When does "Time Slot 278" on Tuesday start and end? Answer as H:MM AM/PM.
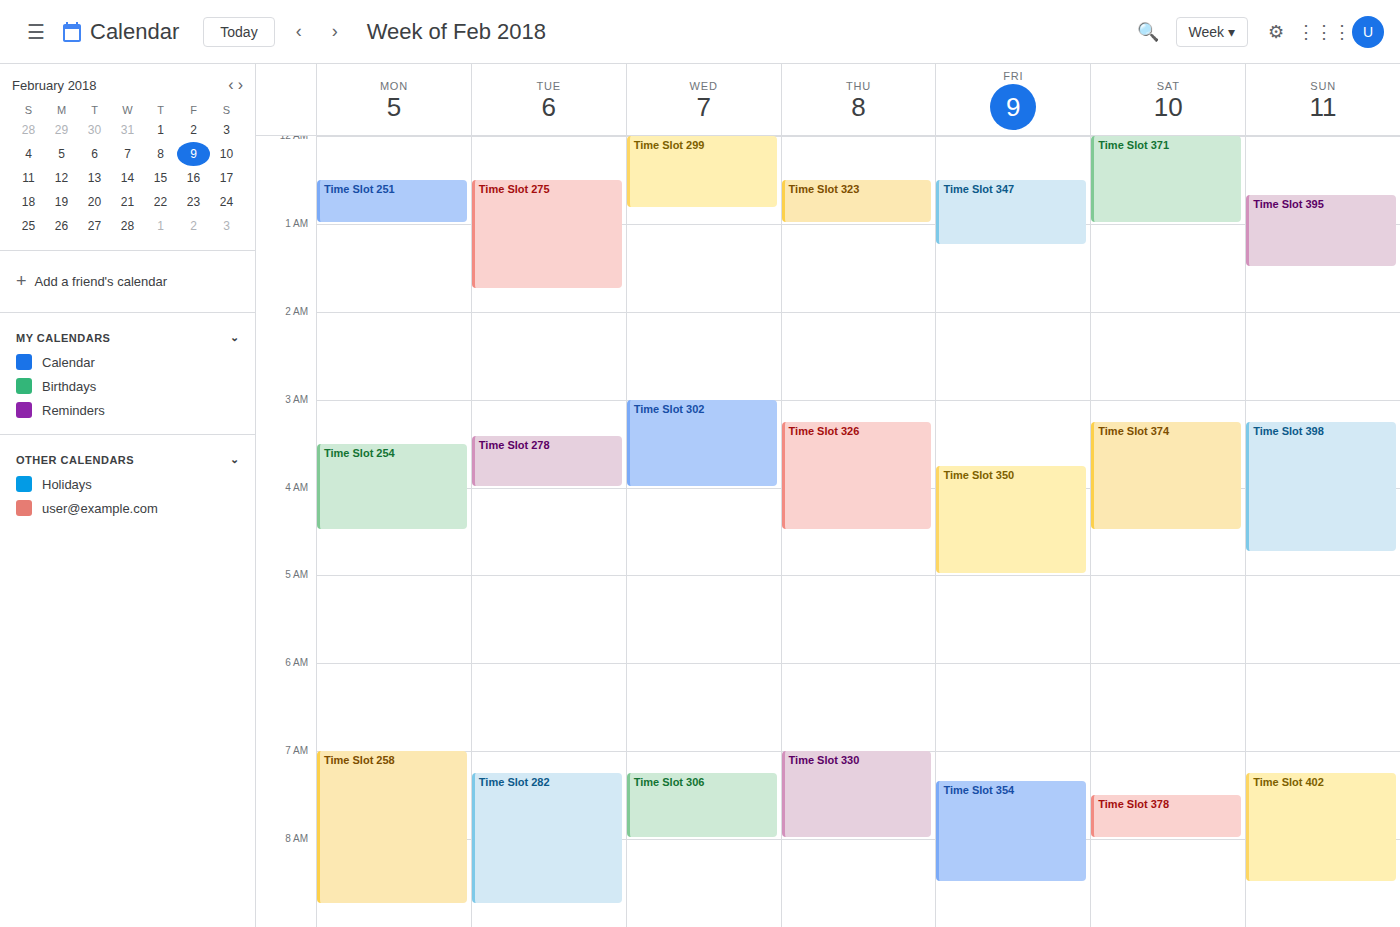
3:25 AM to 4:00 AM